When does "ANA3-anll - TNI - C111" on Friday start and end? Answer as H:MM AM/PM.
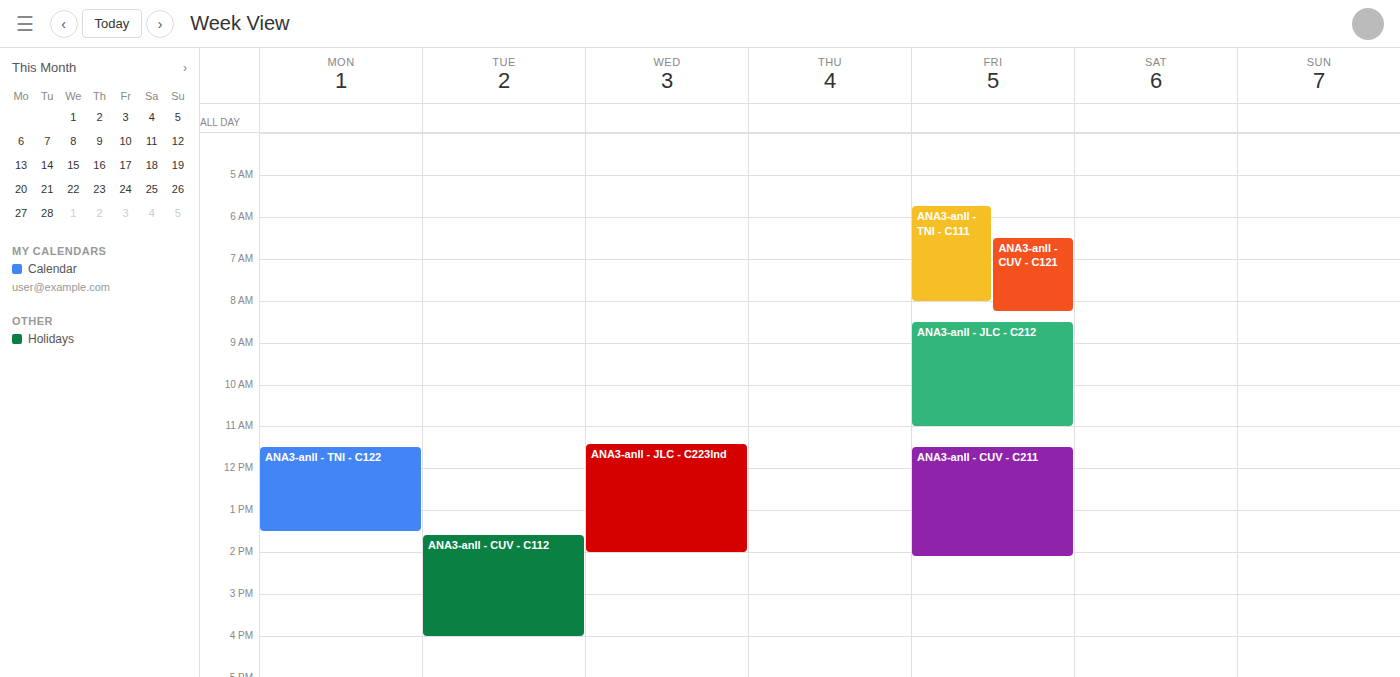
5:45 AM to 8:00 AM